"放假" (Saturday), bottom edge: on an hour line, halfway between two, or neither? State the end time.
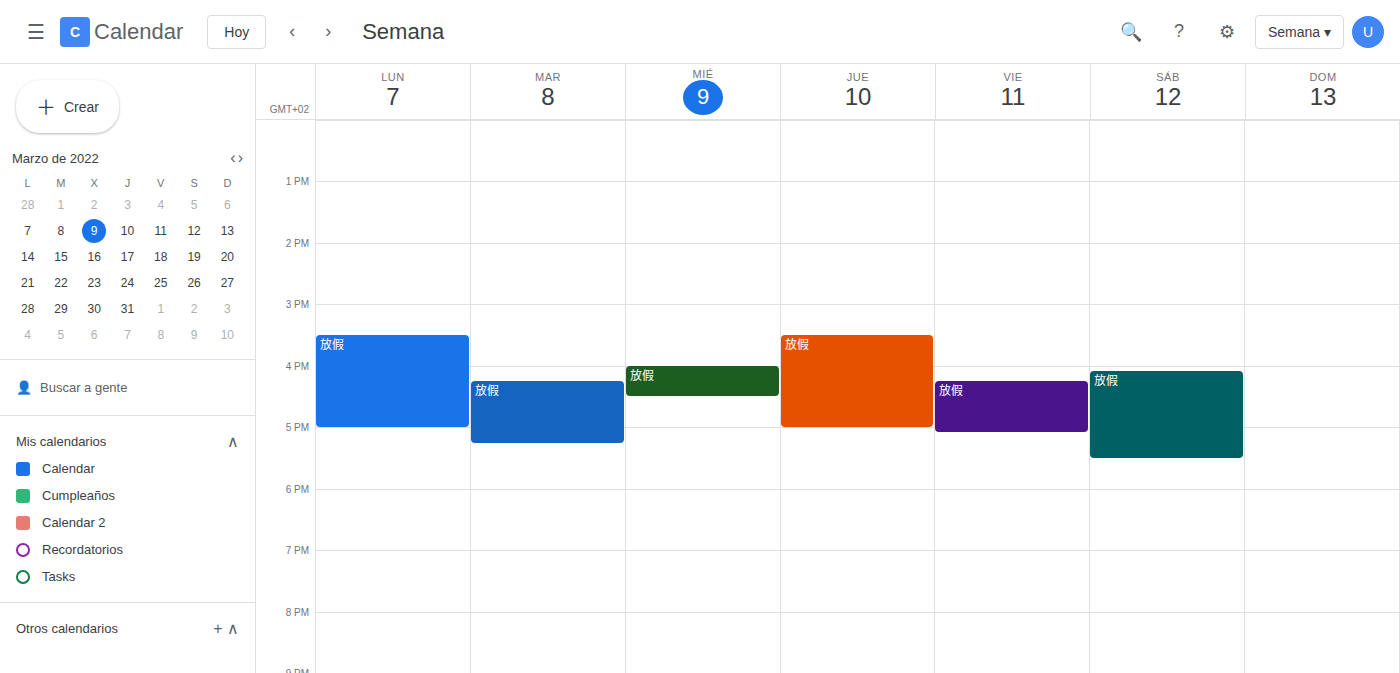
17:30 -- halfway between the 17:00 and 18:00 lines.